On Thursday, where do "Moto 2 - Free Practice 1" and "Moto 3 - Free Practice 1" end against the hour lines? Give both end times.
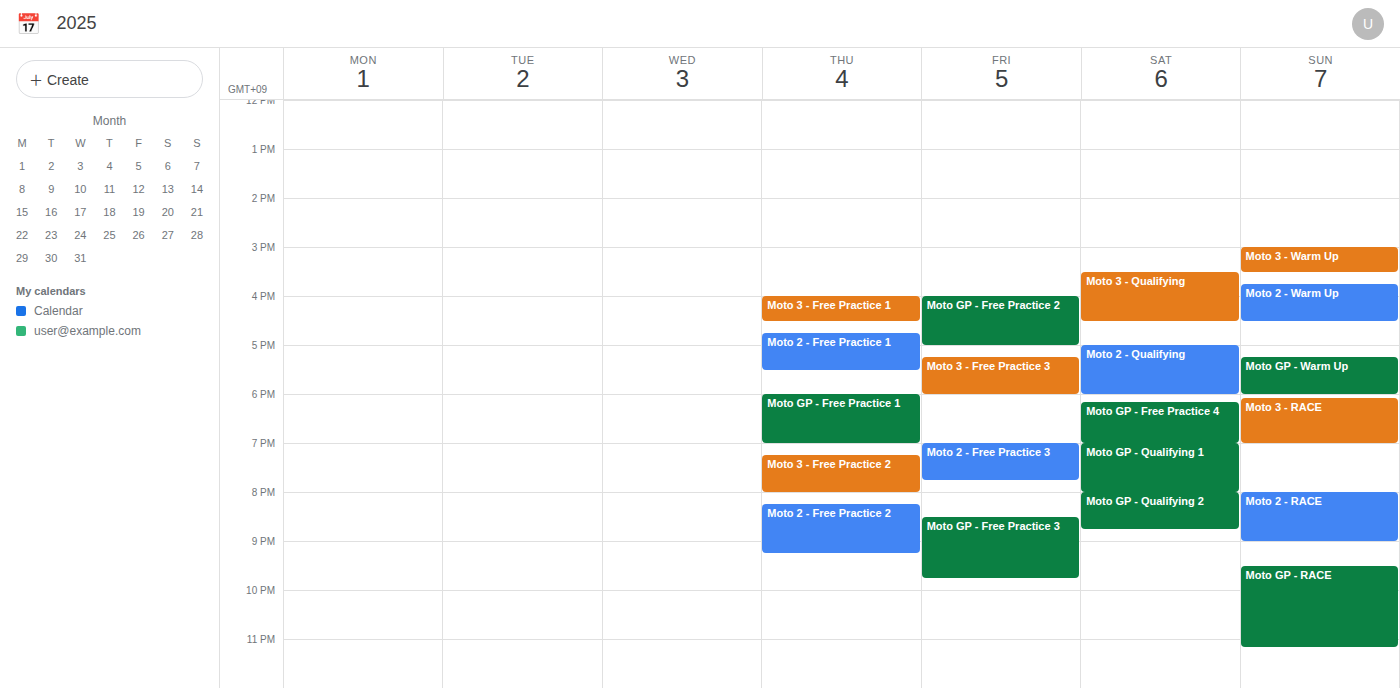
"Moto 2 - Free Practice 1": 5:30 PM, halfway between the 5 PM and 6 PM lines. "Moto 3 - Free Practice 1": 4:30 PM, halfway between the 4 PM and 5 PM lines.